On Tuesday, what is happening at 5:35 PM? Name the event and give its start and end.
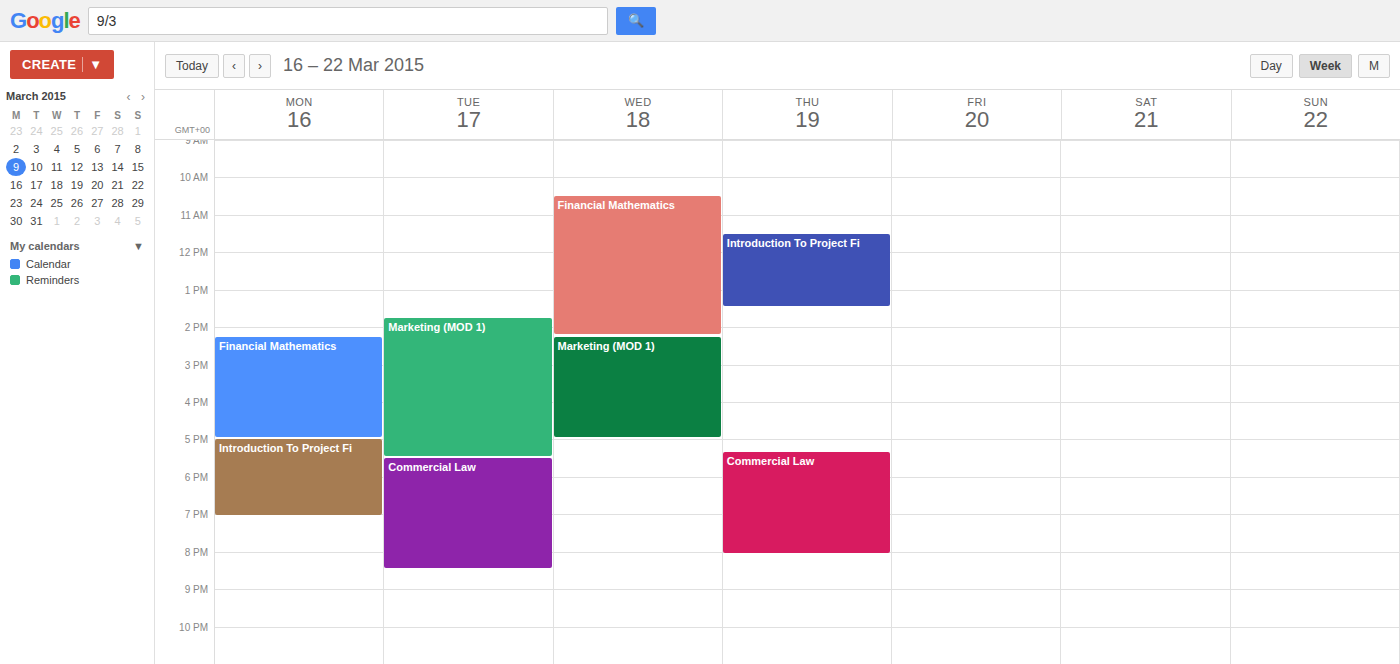
"Commercial Law", 5:30 PM to 8:30 PM